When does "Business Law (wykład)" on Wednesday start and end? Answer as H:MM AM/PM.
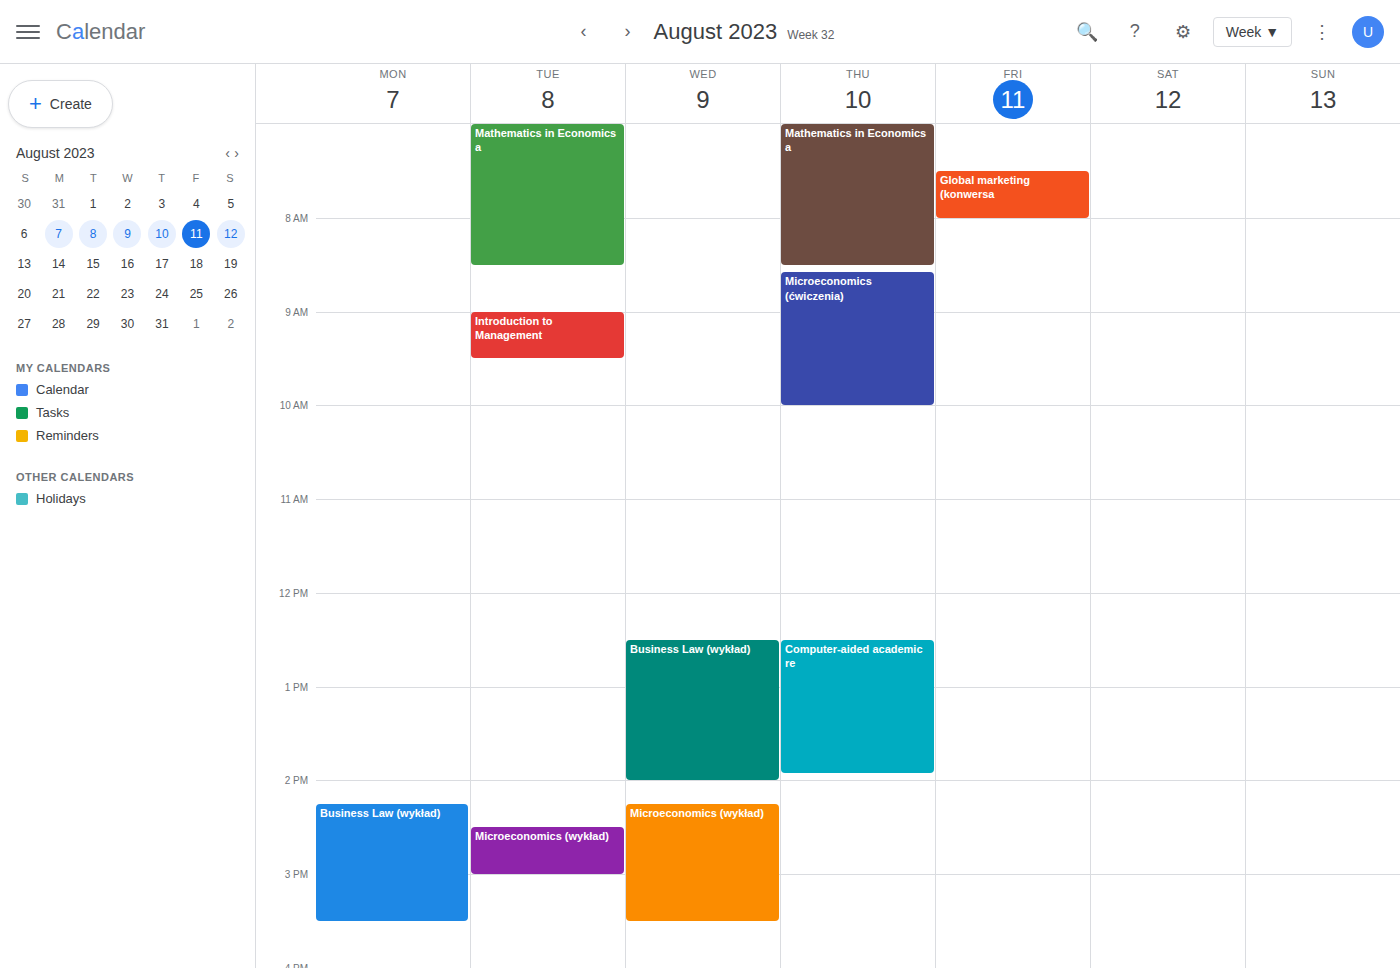
12:30 PM to 2:00 PM